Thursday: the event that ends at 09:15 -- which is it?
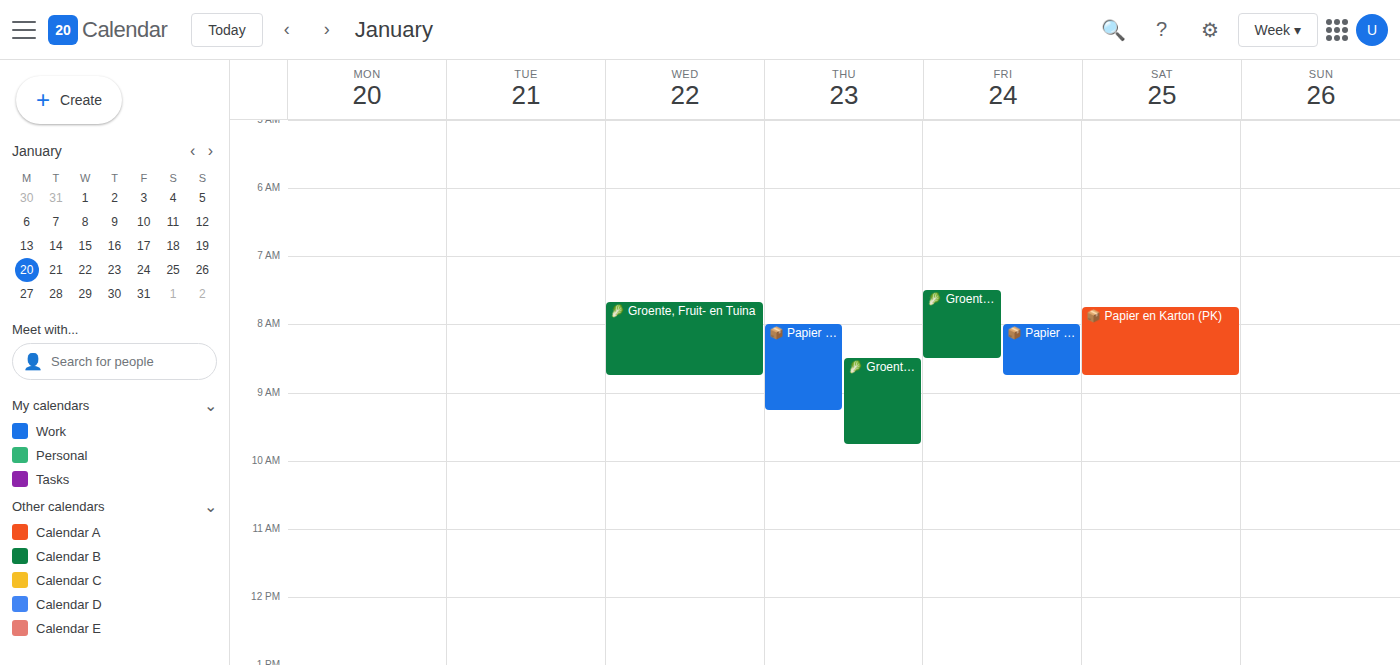
"📦 Papier en Karton (PK)"